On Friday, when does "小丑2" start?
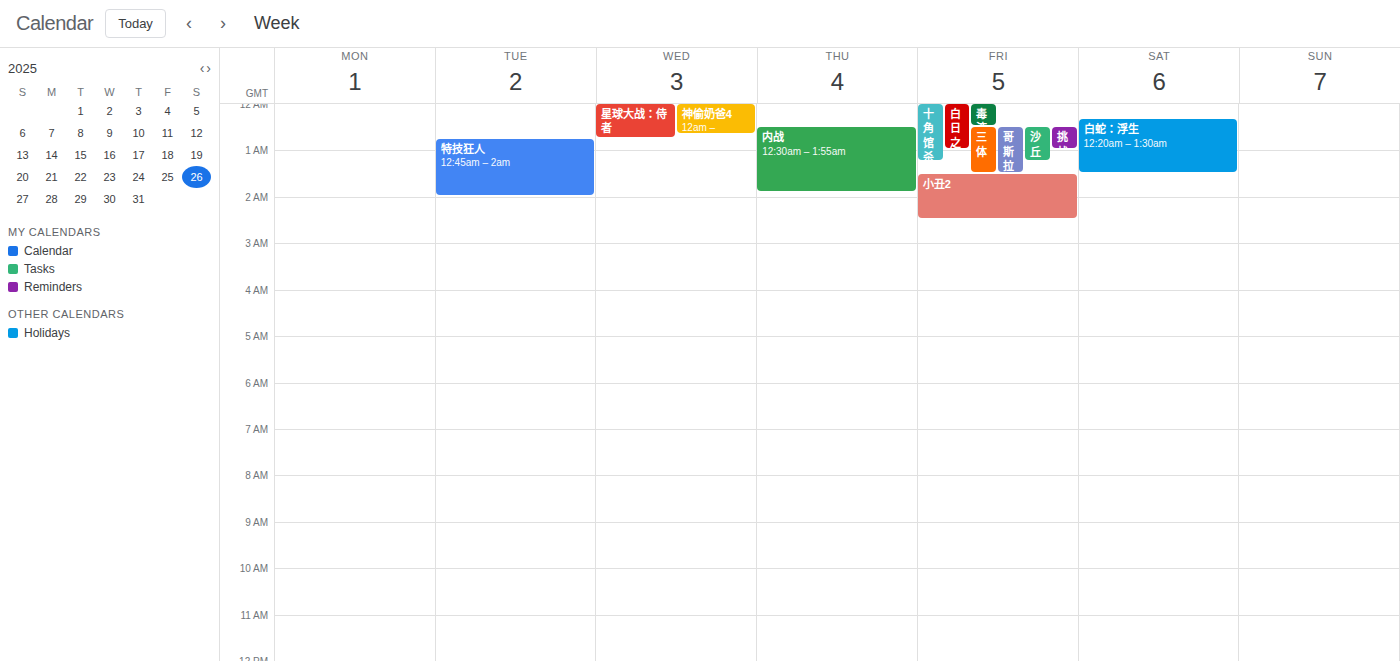
1:30 AM